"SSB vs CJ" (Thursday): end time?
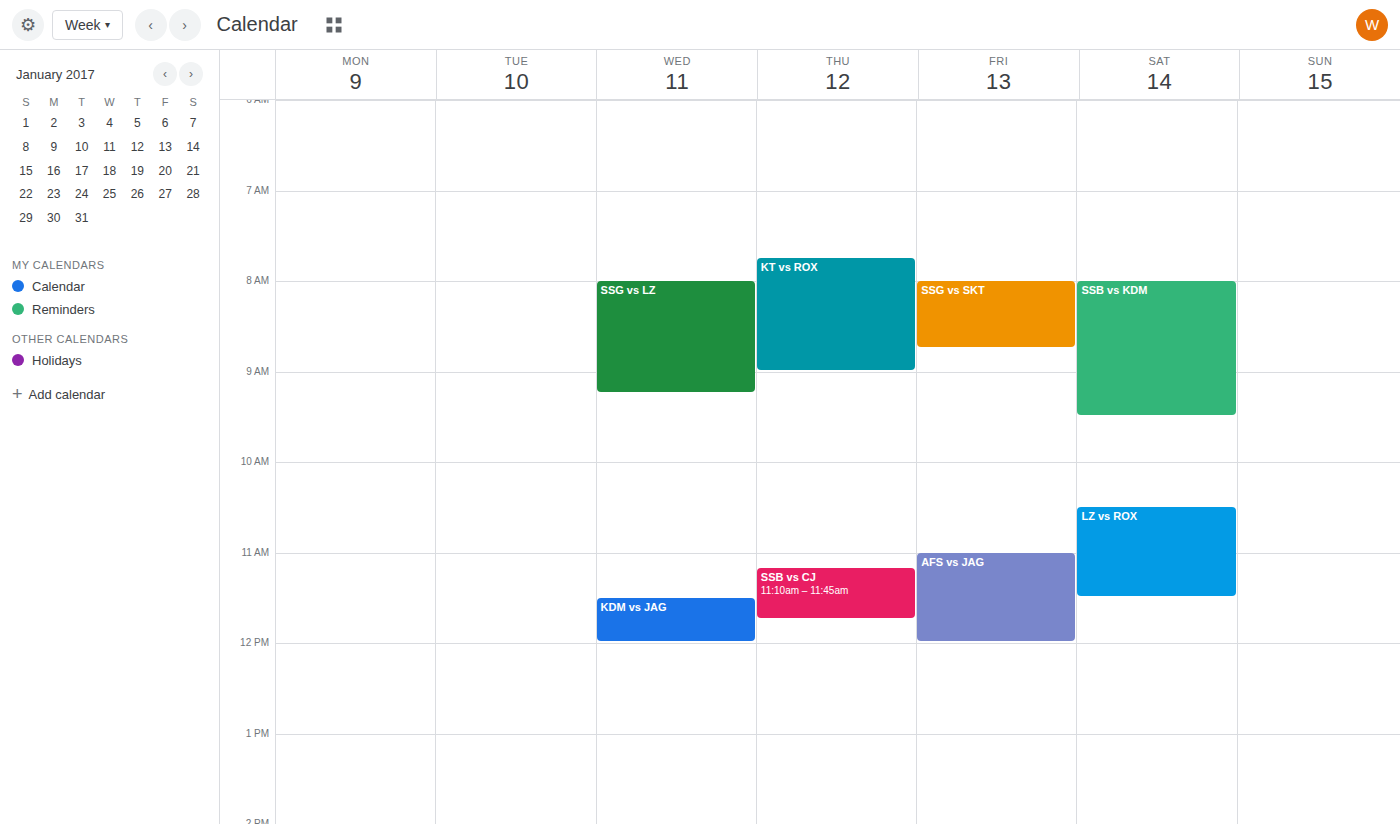
11:45 AM